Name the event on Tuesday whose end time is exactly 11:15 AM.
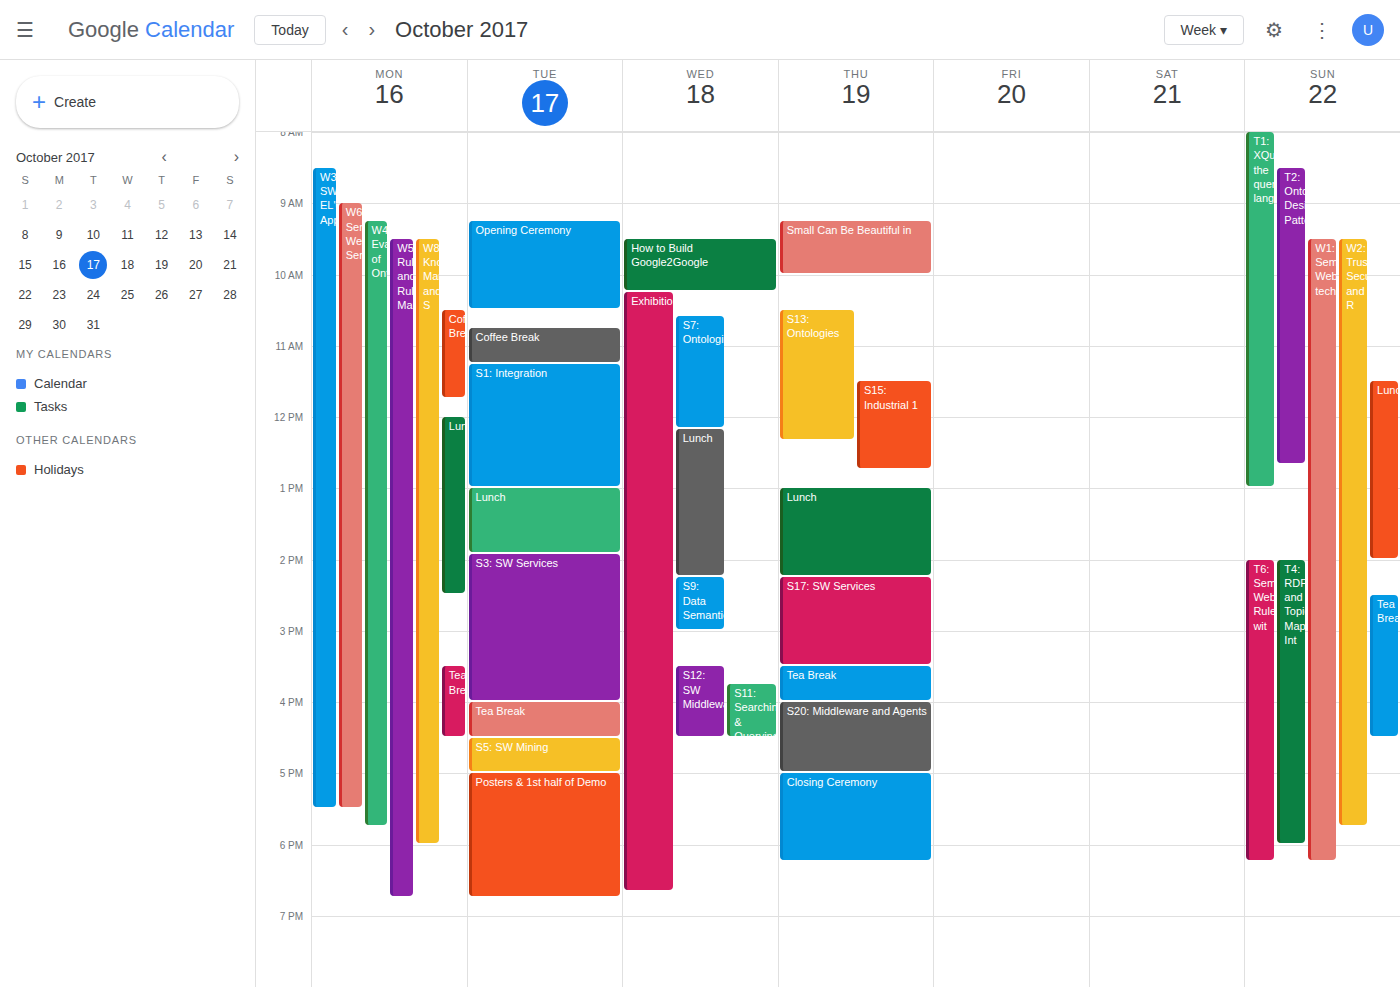
"Coffee Break"